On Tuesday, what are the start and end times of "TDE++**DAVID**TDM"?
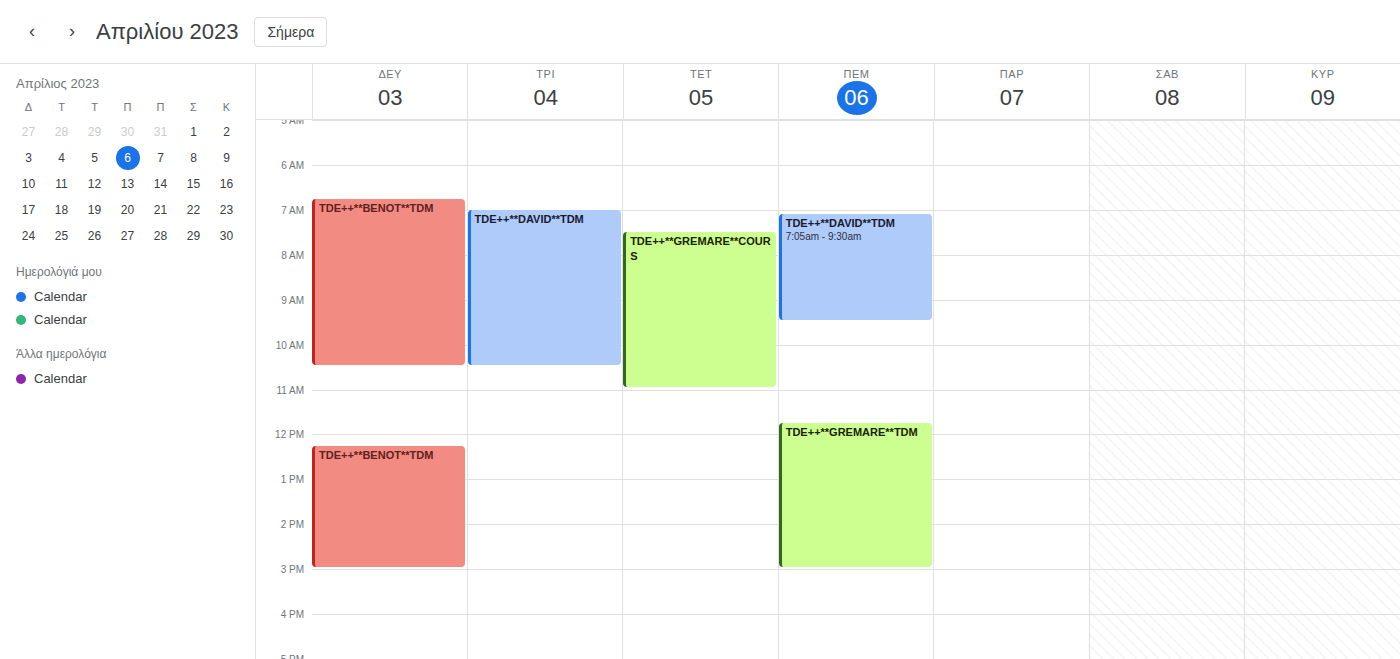
7:00 AM to 10:30 AM